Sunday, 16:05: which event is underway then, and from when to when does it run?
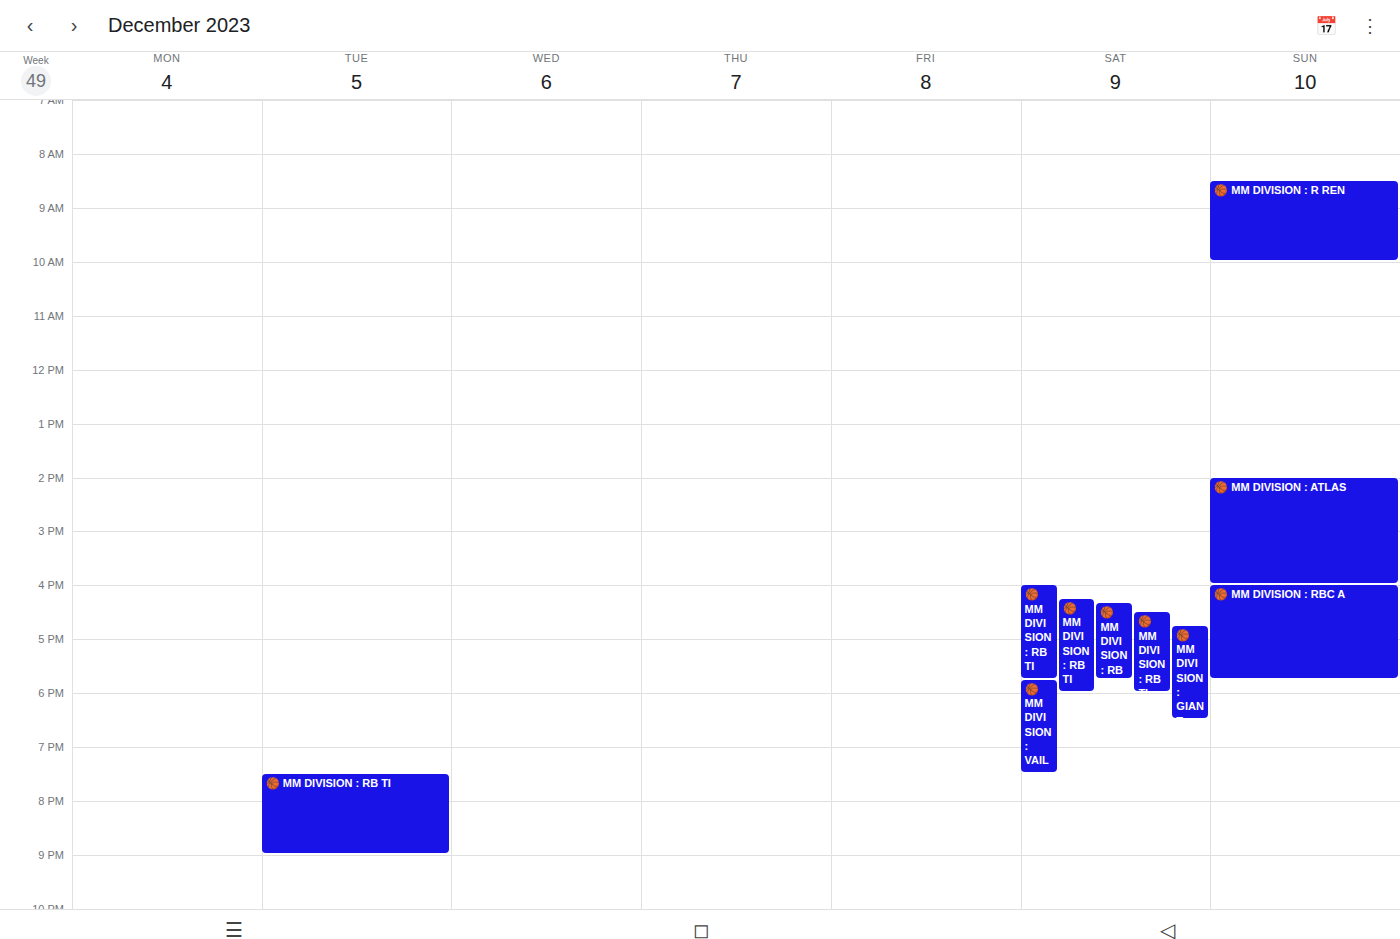
"🏀 MM DIVISION : RBC A", 16:00 to 17:45